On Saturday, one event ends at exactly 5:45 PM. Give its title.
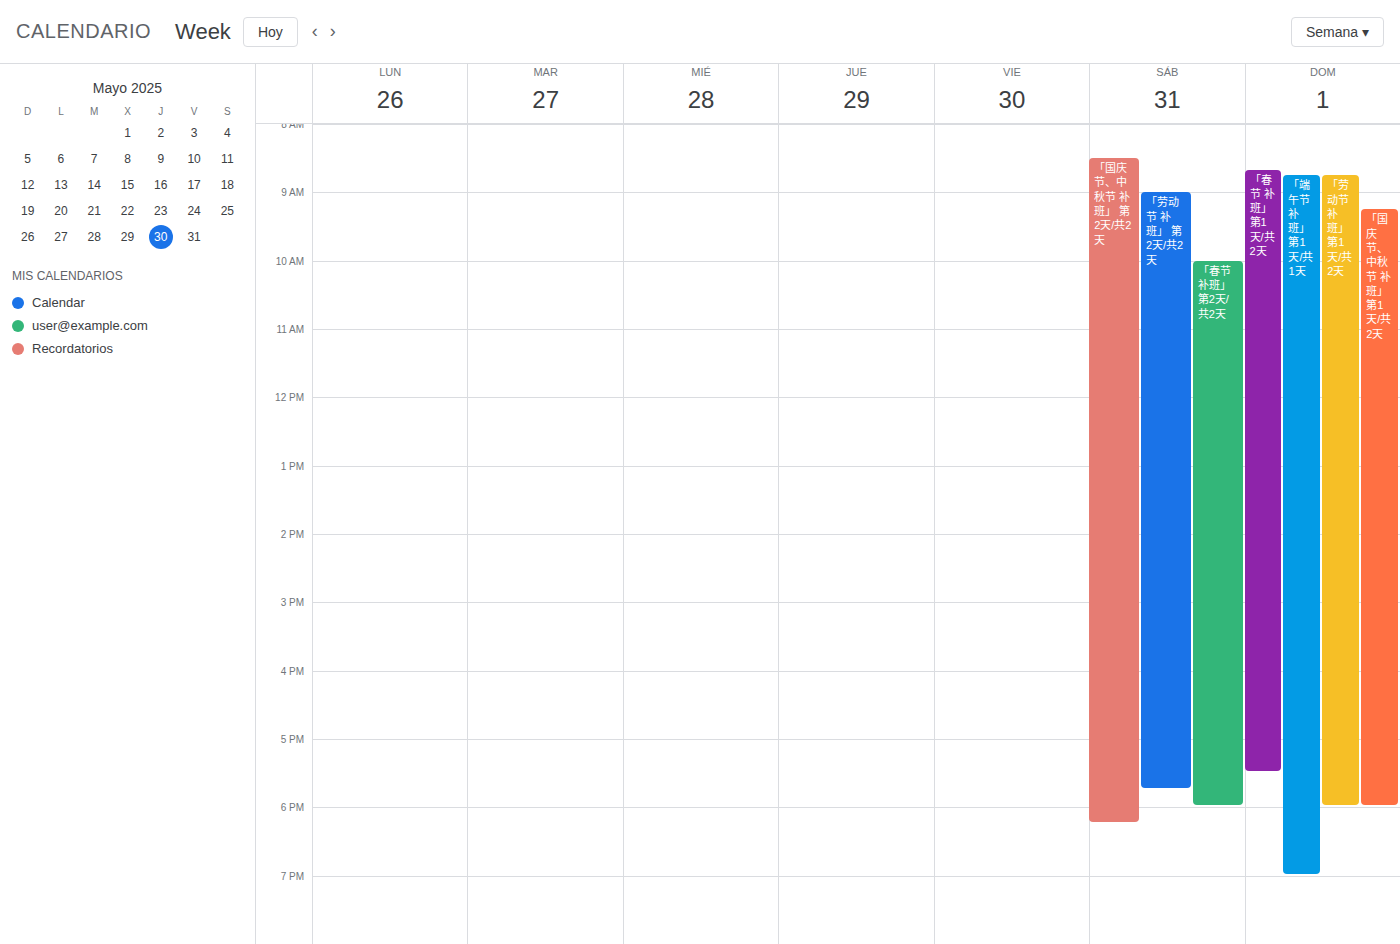
"「劳动节 补班」 第2天/共2天"